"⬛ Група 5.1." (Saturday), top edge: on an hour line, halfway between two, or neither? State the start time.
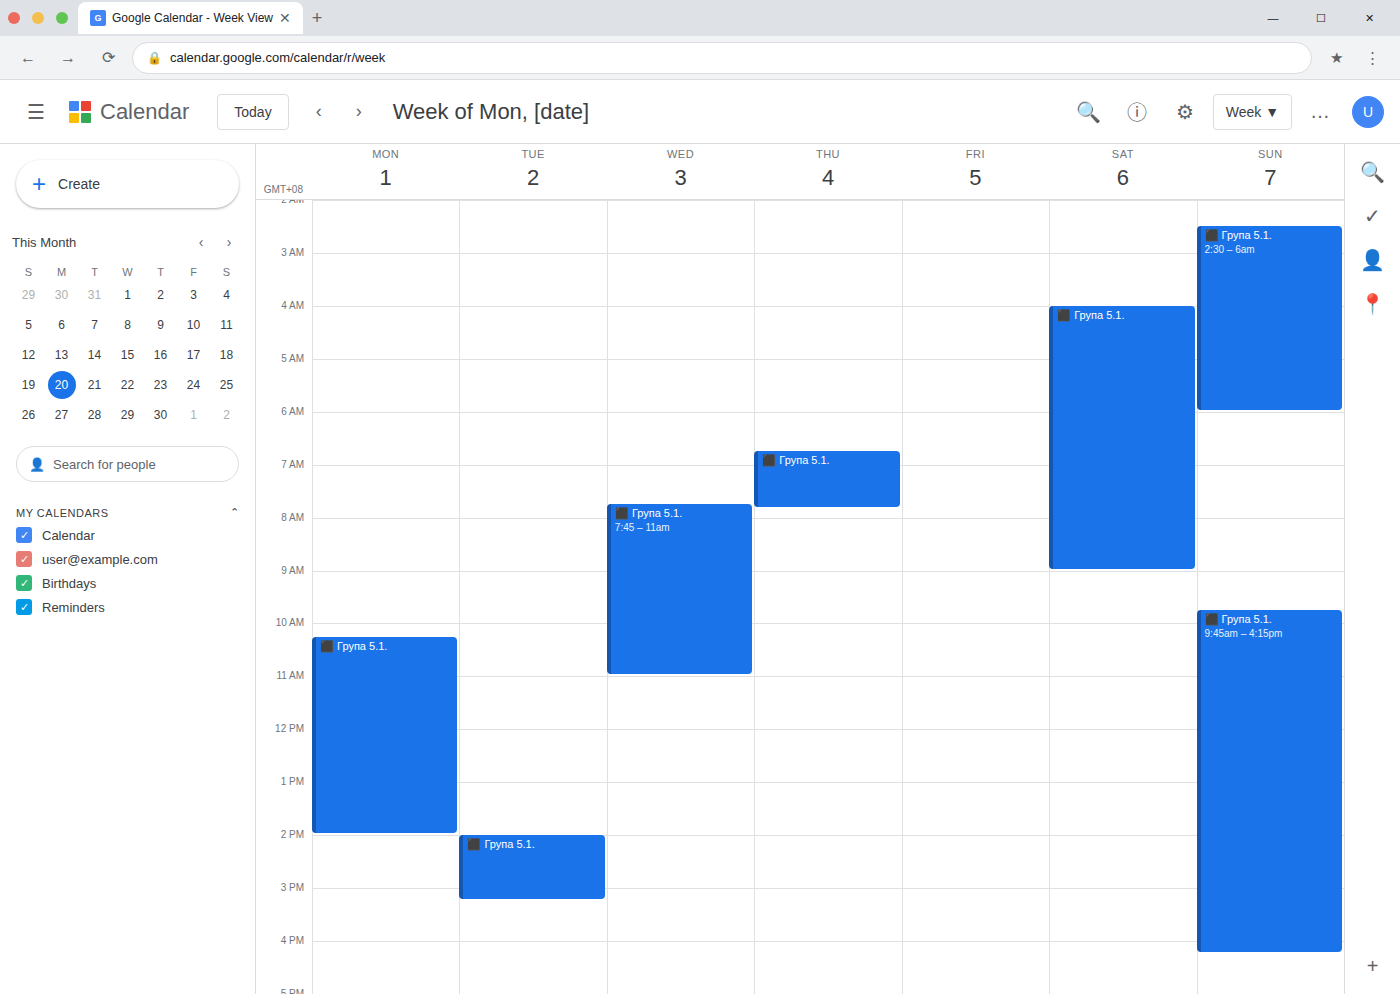
04:00 -- exactly on the 04:00 line.